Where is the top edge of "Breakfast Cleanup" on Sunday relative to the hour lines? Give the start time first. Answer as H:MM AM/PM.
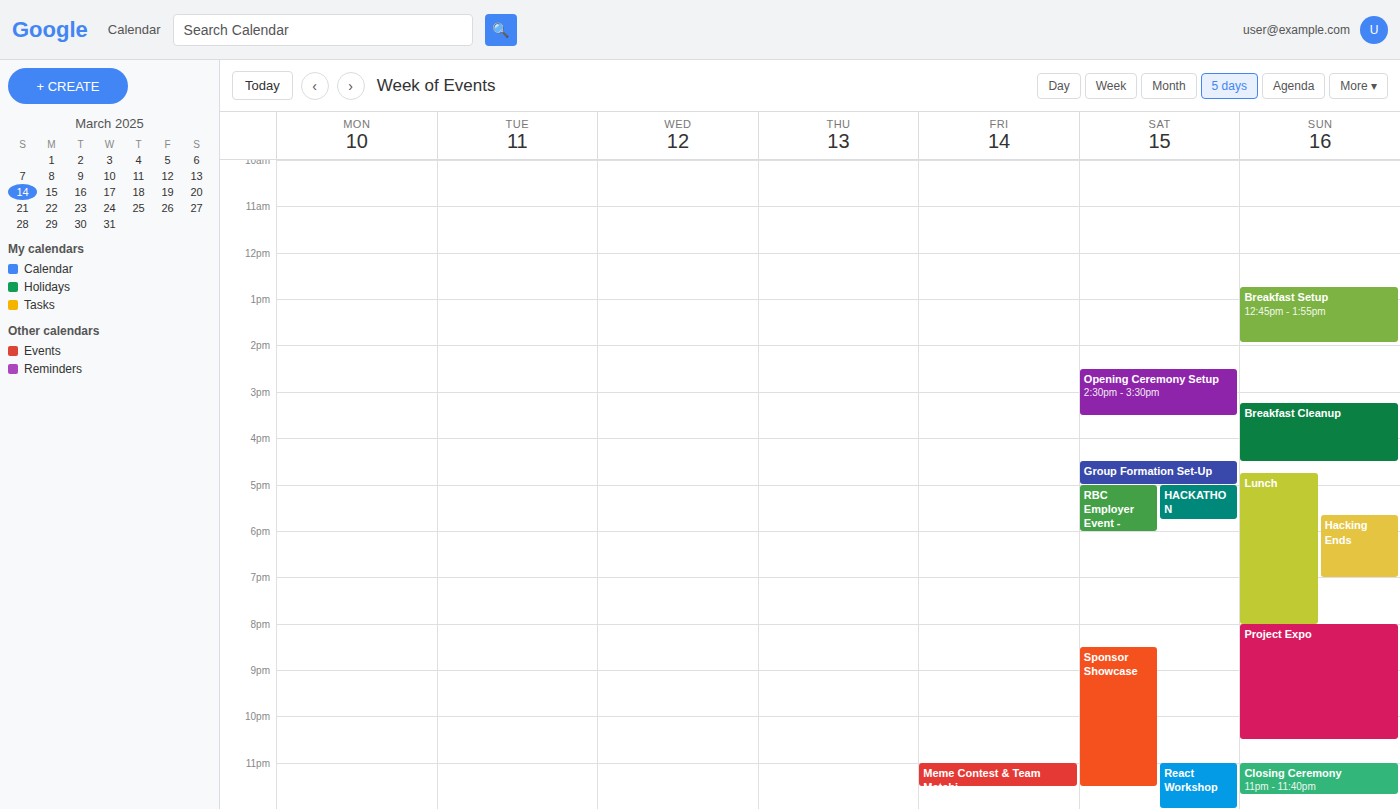
3:15 PM -- neither: a quarter of the way from the 3 PM line to the 4 PM line.